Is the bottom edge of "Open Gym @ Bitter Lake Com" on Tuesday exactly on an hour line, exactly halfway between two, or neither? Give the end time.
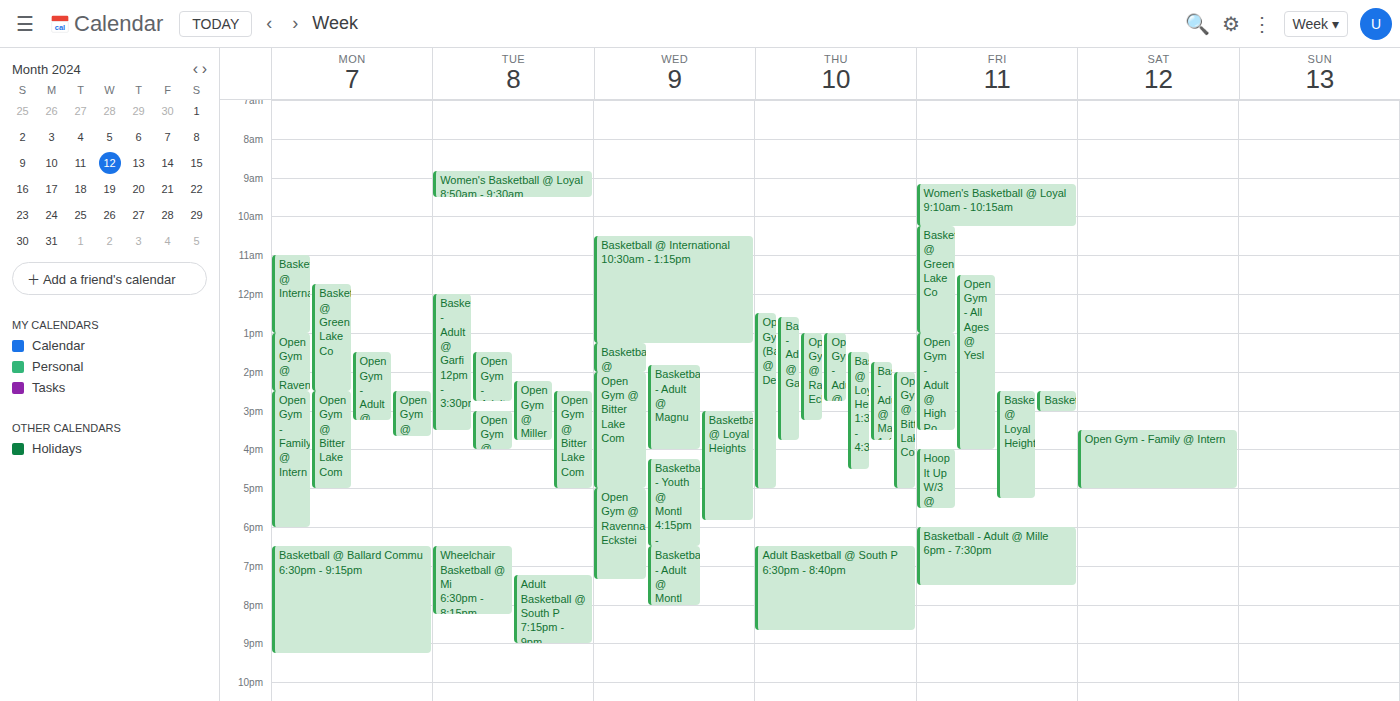
5:00 PM -- exactly on the 5 PM line.